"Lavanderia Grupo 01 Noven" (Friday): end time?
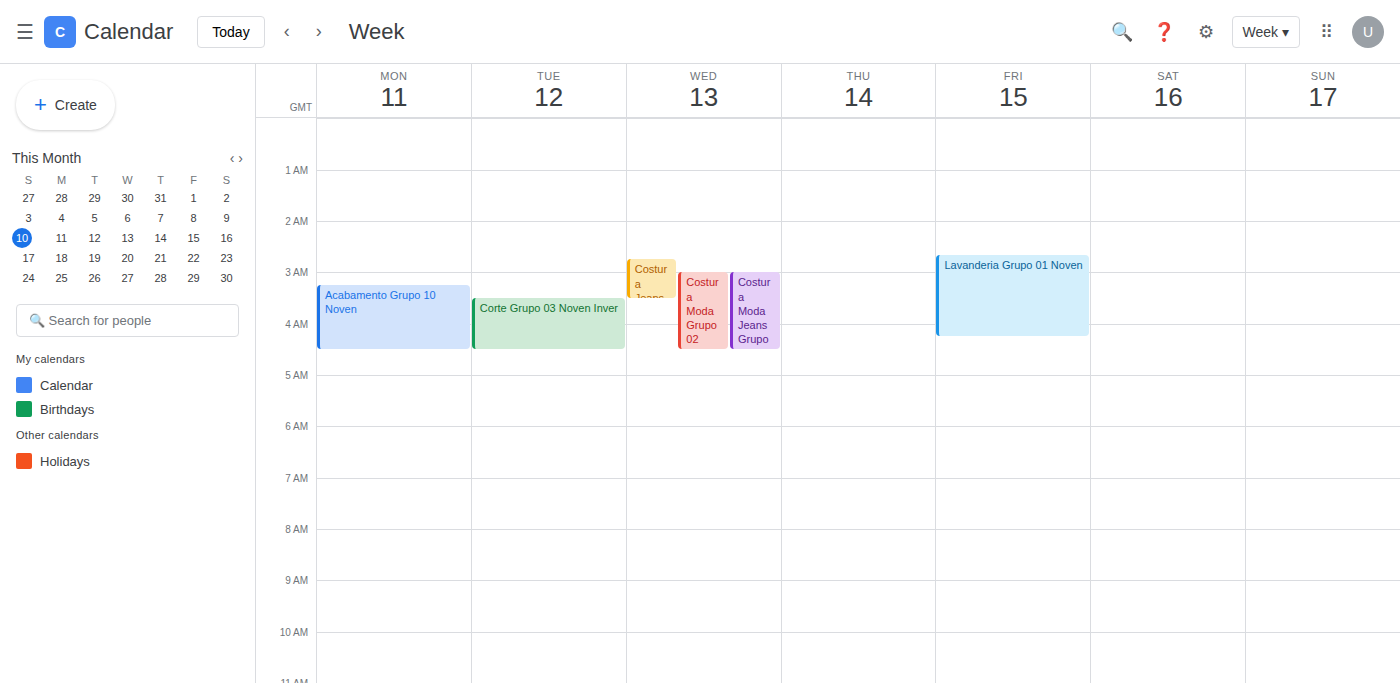
4:15 AM